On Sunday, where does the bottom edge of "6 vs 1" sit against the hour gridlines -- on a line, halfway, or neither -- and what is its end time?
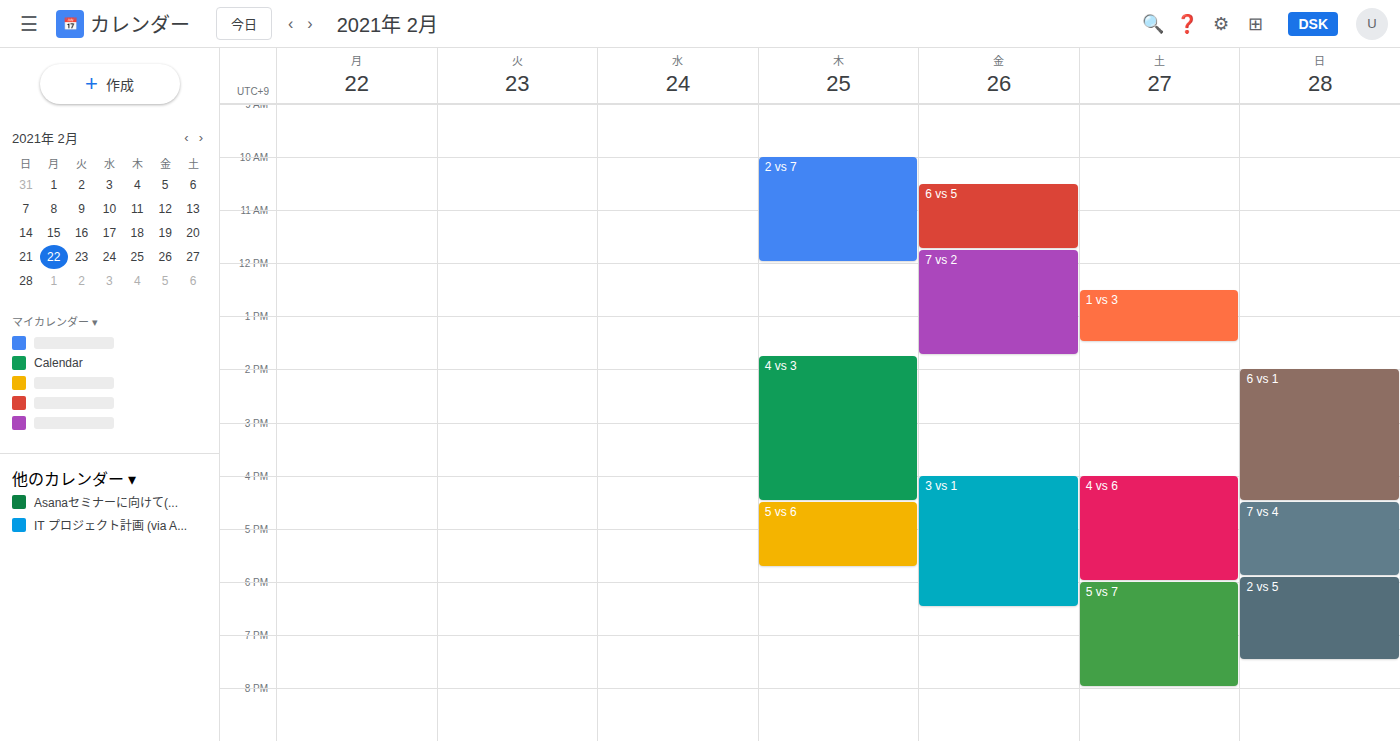
4:30 PM -- halfway between the 4 PM and 5 PM lines.